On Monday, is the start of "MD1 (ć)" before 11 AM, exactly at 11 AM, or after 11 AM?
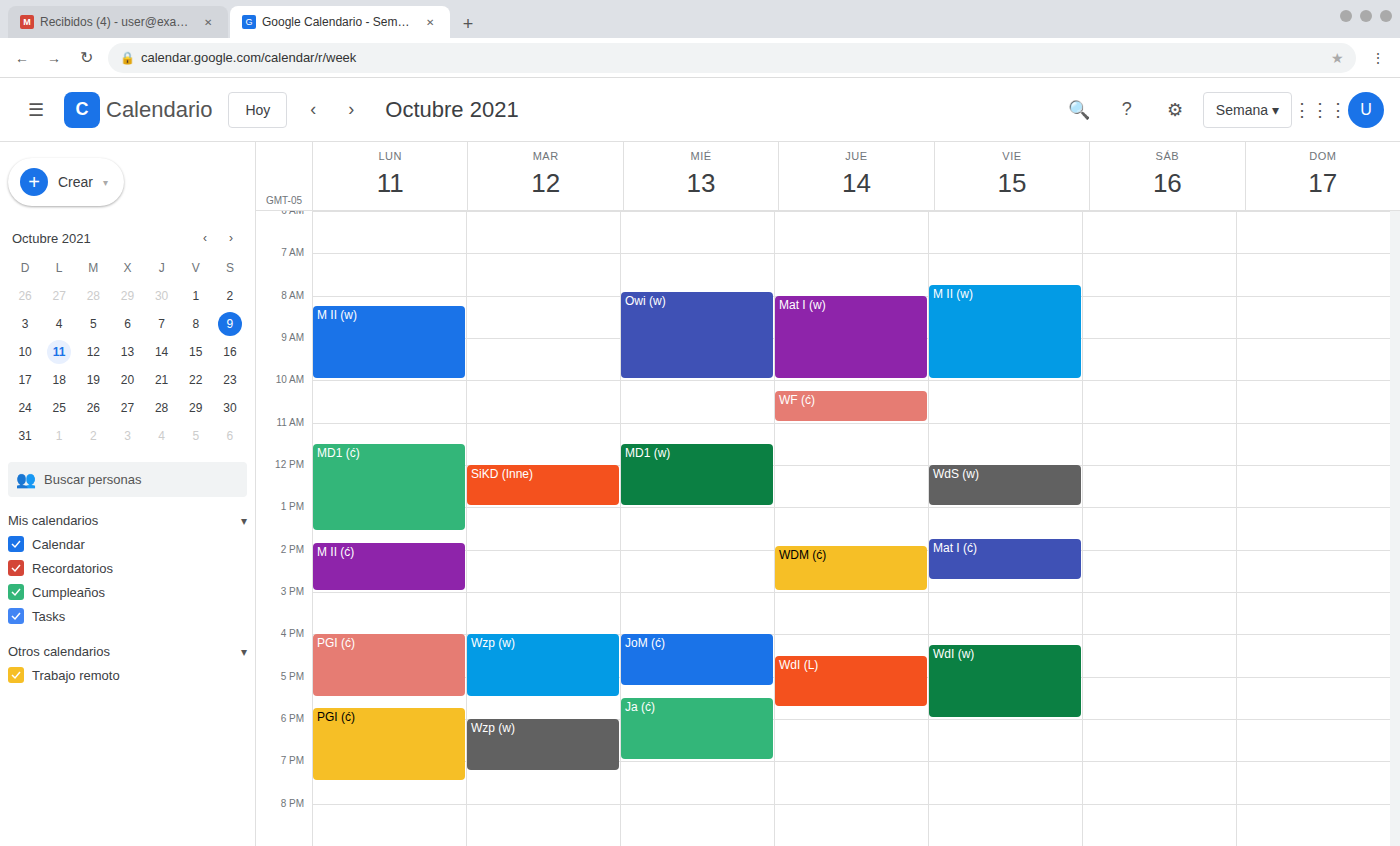
11:30 AM -- after 11 AM, 30 minutes below the 11 AM line.